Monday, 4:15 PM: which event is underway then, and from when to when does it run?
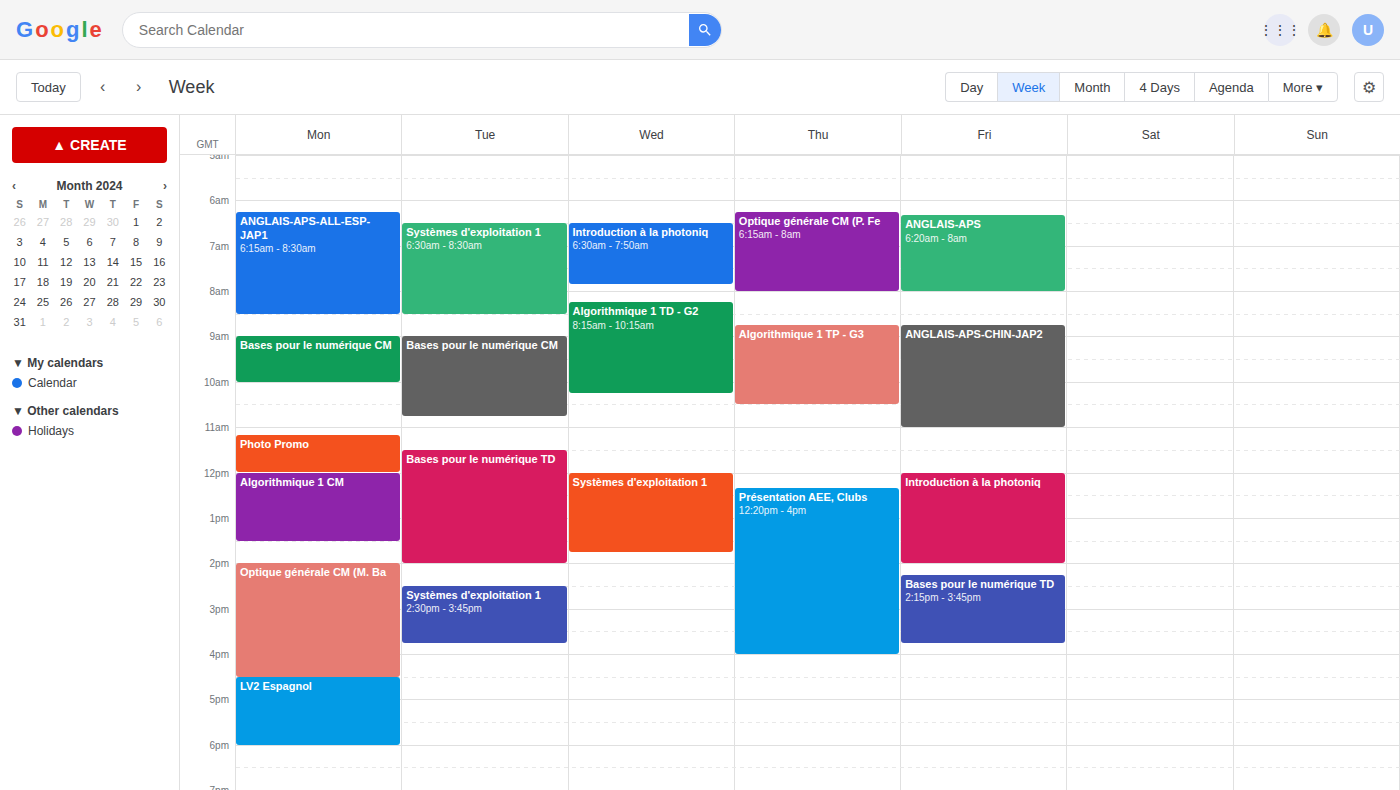
"Optique générale CM (M. Ba", 2:00 PM to 4:30 PM